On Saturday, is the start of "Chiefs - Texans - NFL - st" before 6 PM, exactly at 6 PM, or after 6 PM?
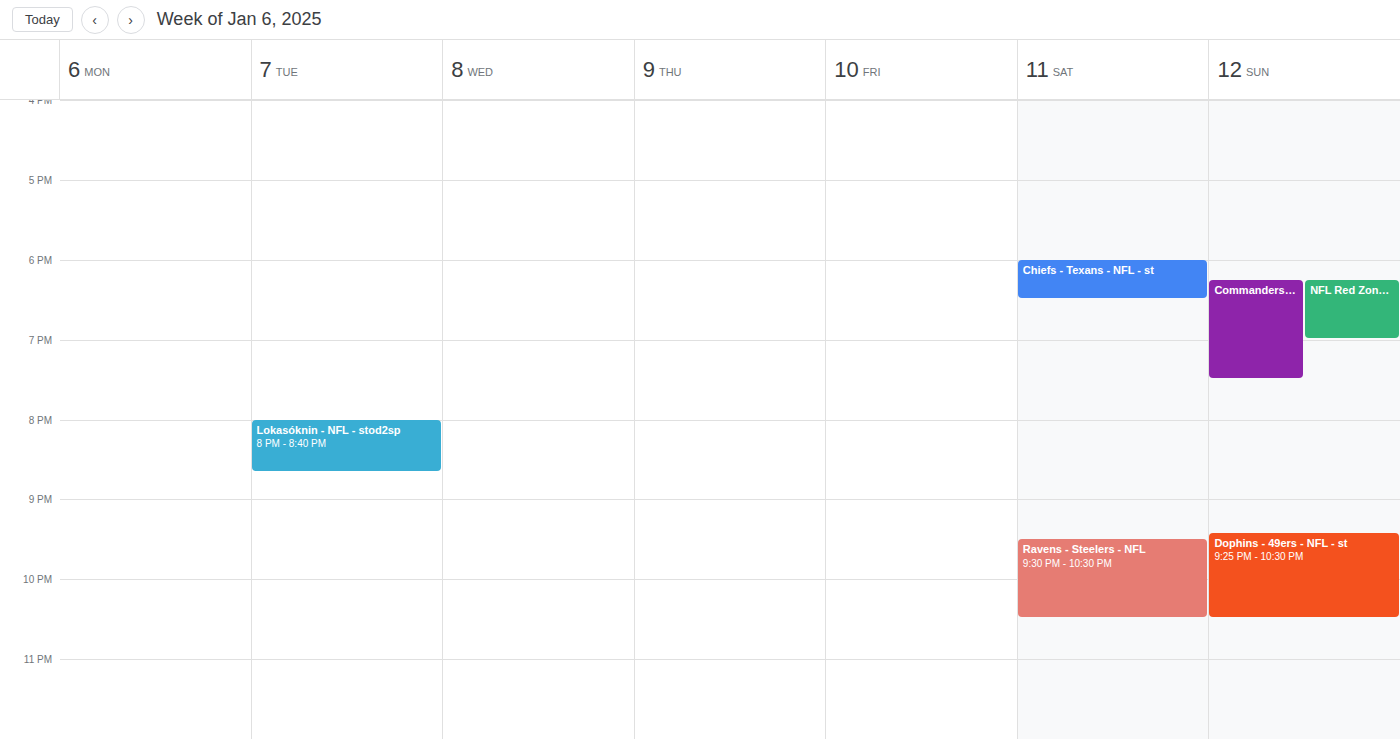
6:00 PM -- exactly at 6 PM, on the 6 PM line.